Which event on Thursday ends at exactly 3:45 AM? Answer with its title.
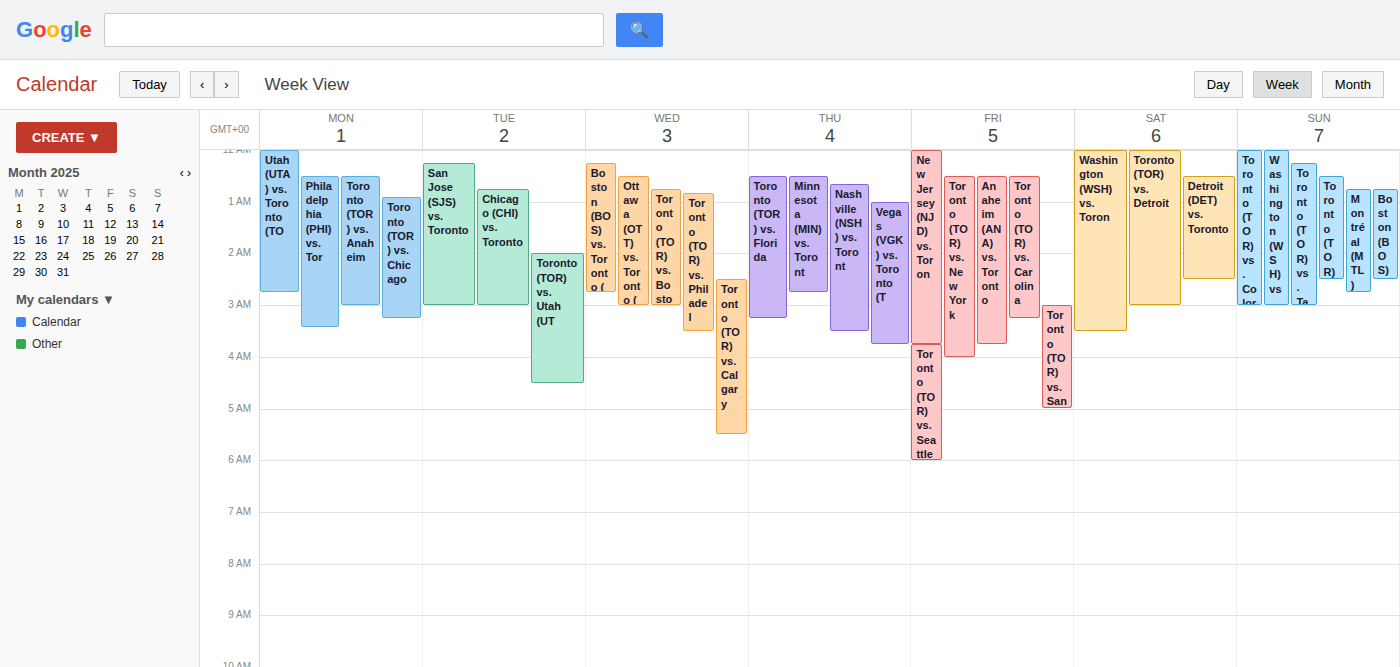
"Vegas (VGK) vs. Toronto (T"